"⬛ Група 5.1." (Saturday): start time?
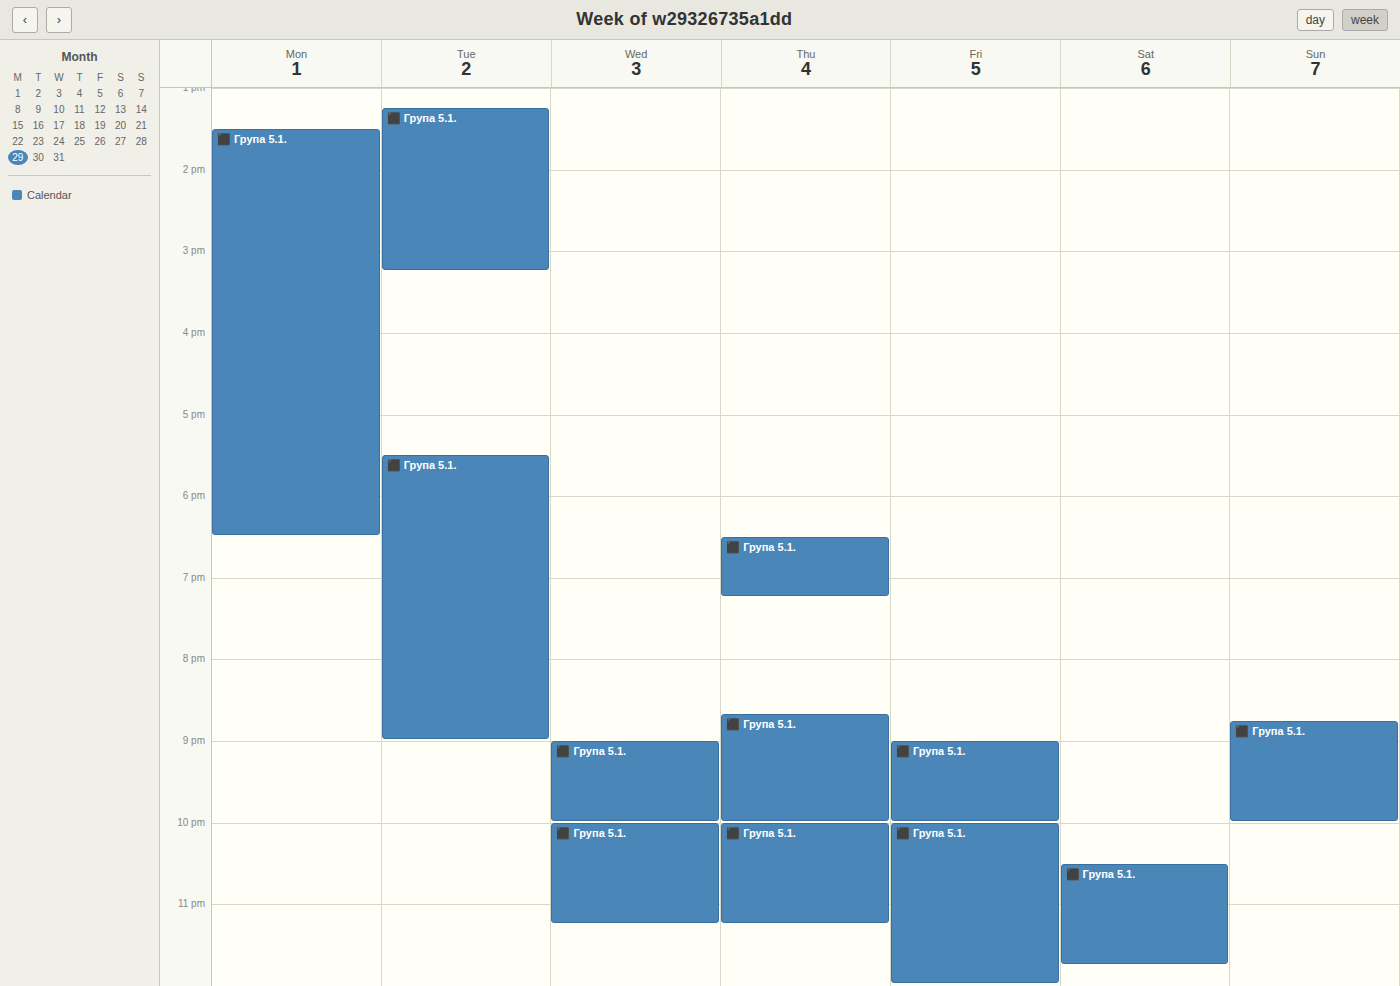
10:30 PM